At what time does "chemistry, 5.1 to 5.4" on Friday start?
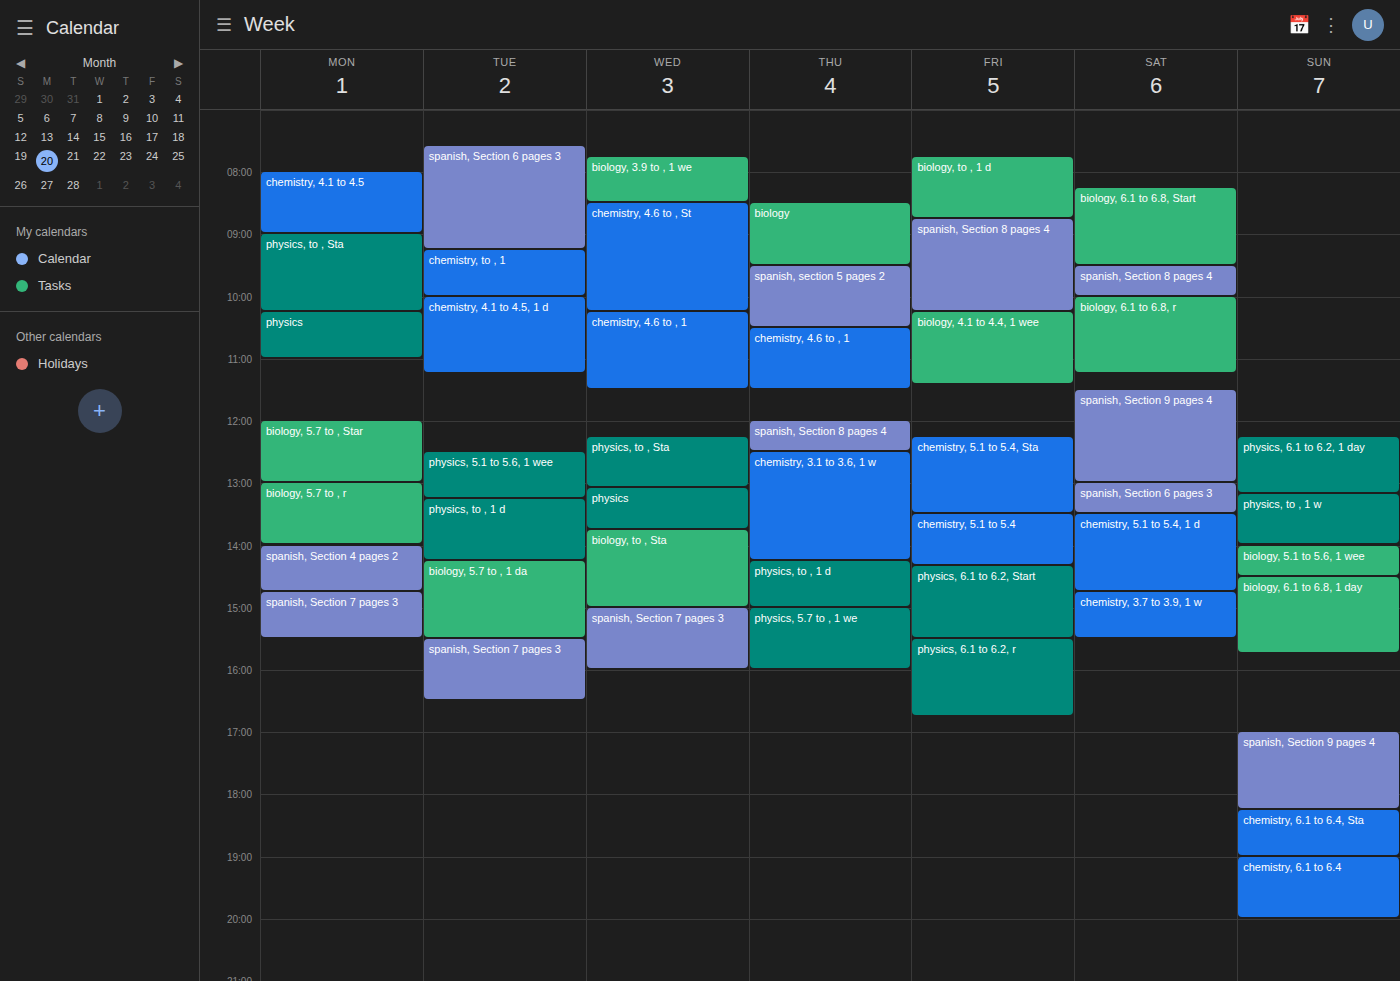
1:30 PM